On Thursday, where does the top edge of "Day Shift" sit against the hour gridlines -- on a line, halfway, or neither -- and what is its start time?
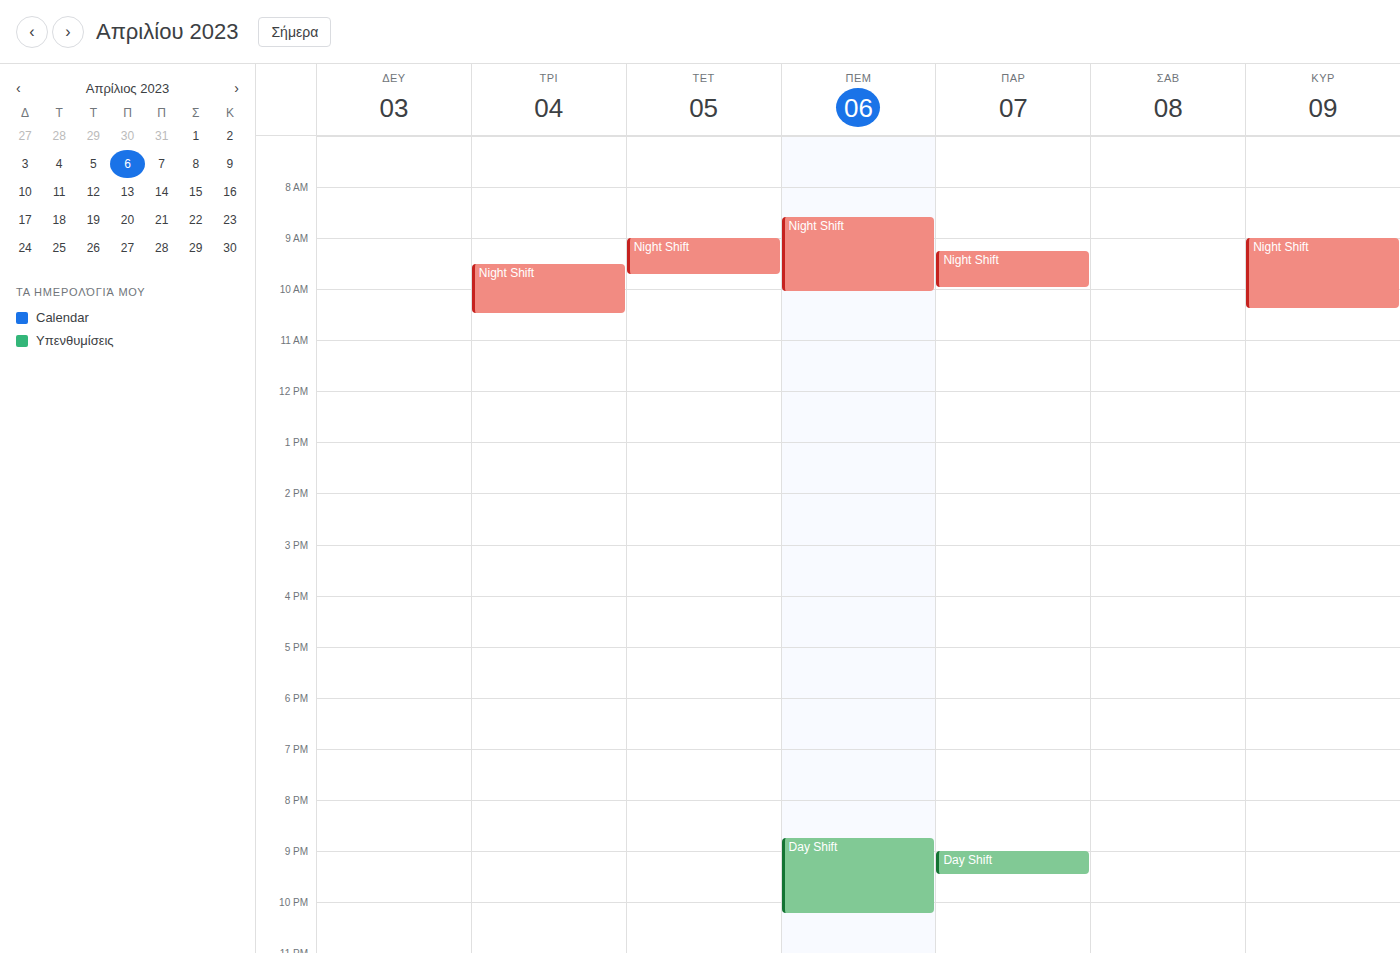
8:45 PM -- neither: three quarters of the way from the 8 PM line to the 9 PM line.